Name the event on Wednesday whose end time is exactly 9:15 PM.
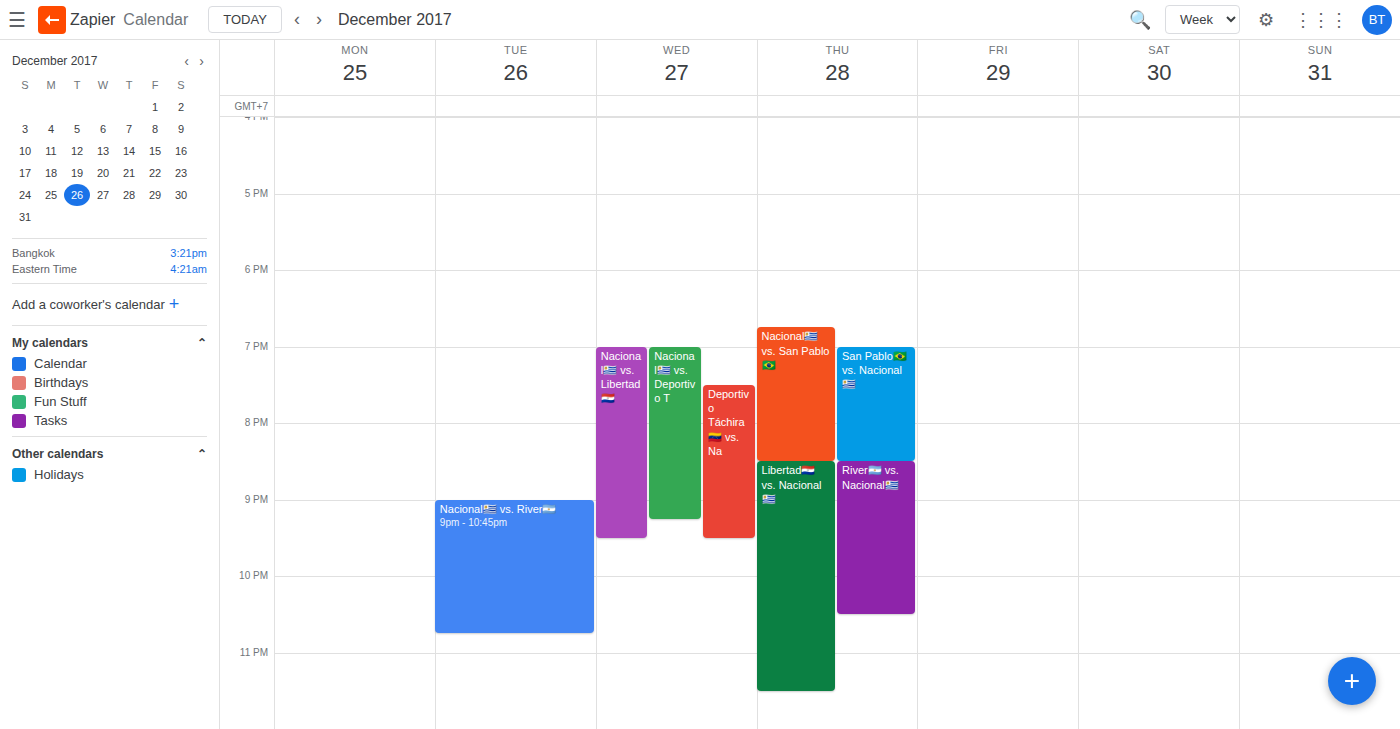
"Nacional🇺🇾 vs. Deportivo T"